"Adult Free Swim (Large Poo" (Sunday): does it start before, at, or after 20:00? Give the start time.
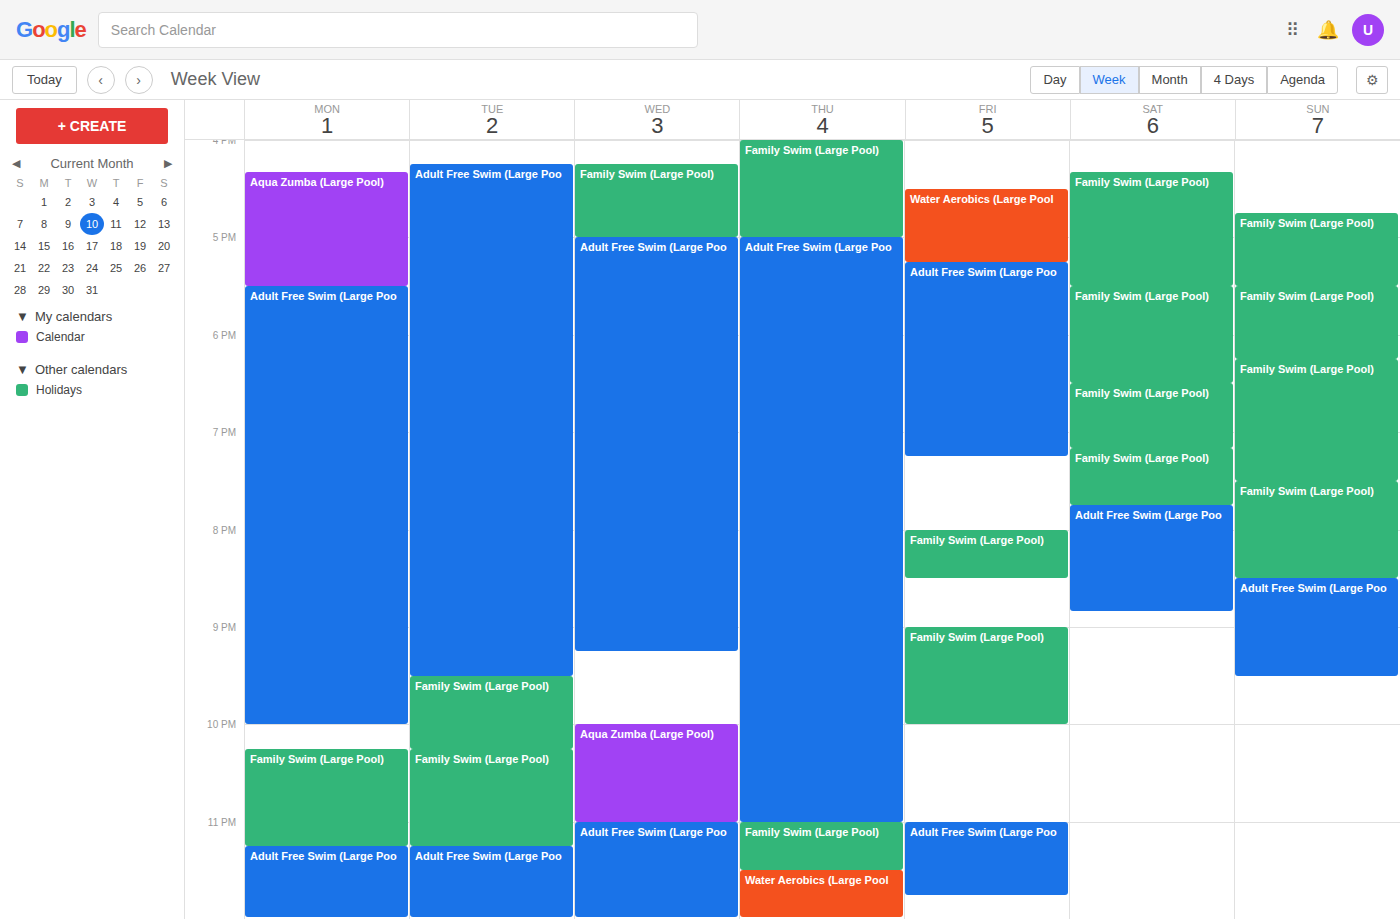
20:30 -- after 20:00, 30 minutes below the 20:00 line.